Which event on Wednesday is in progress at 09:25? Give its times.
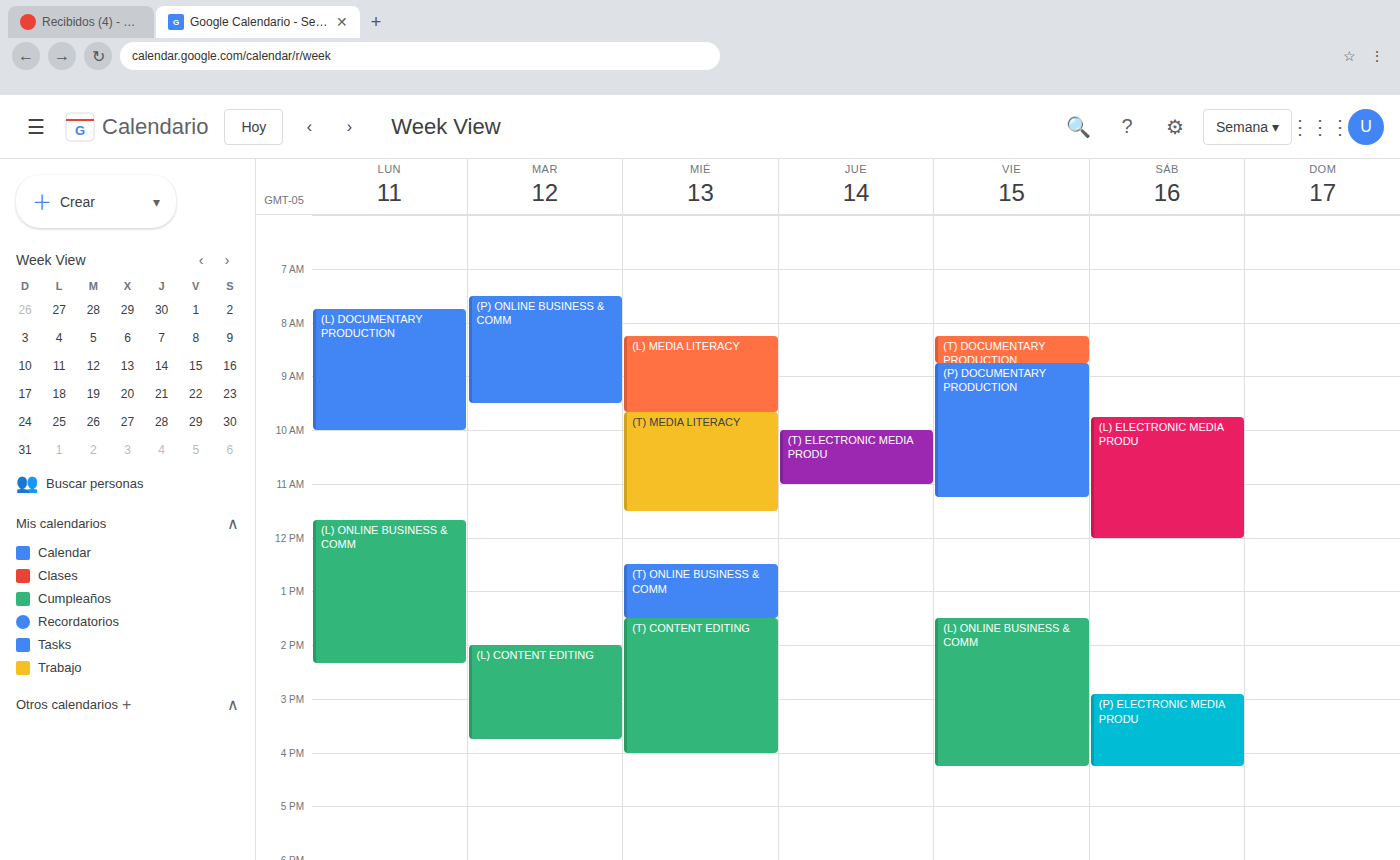
"(L) MEDIA LITERACY", 08:15 to 09:40